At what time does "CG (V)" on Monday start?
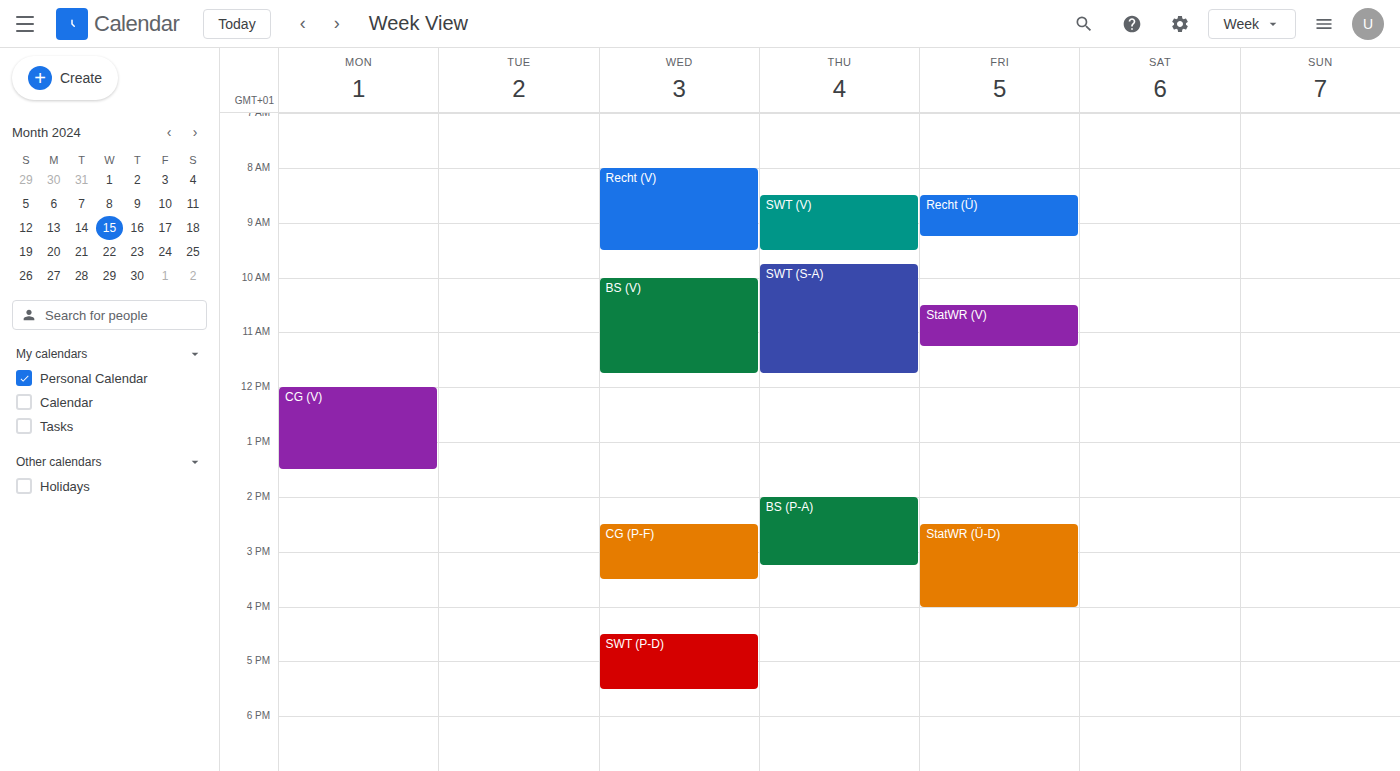
12:00